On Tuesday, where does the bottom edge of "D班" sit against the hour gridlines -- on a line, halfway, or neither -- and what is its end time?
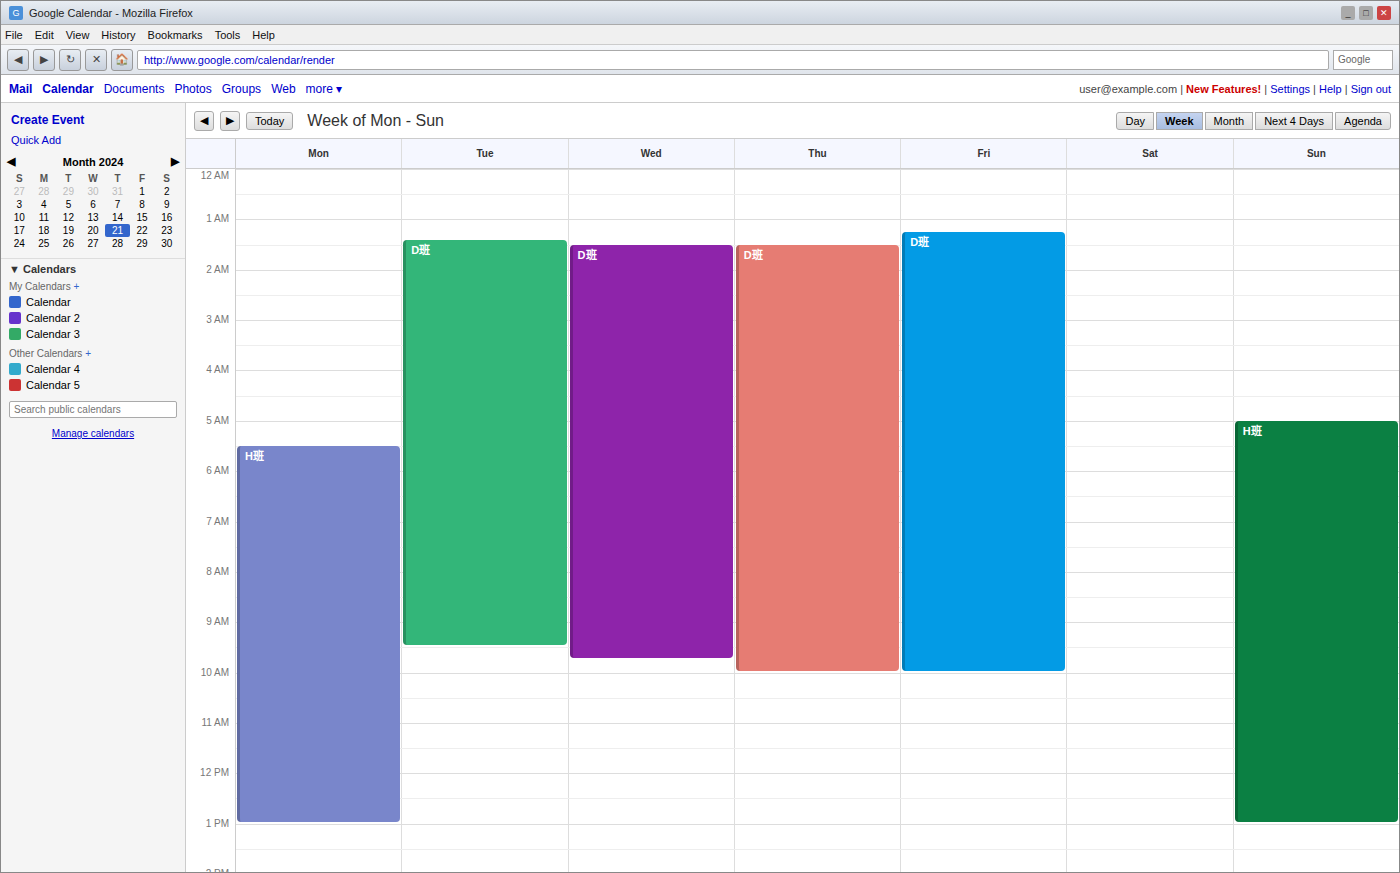
9:30 AM -- halfway between the 9 AM and 10 AM lines.